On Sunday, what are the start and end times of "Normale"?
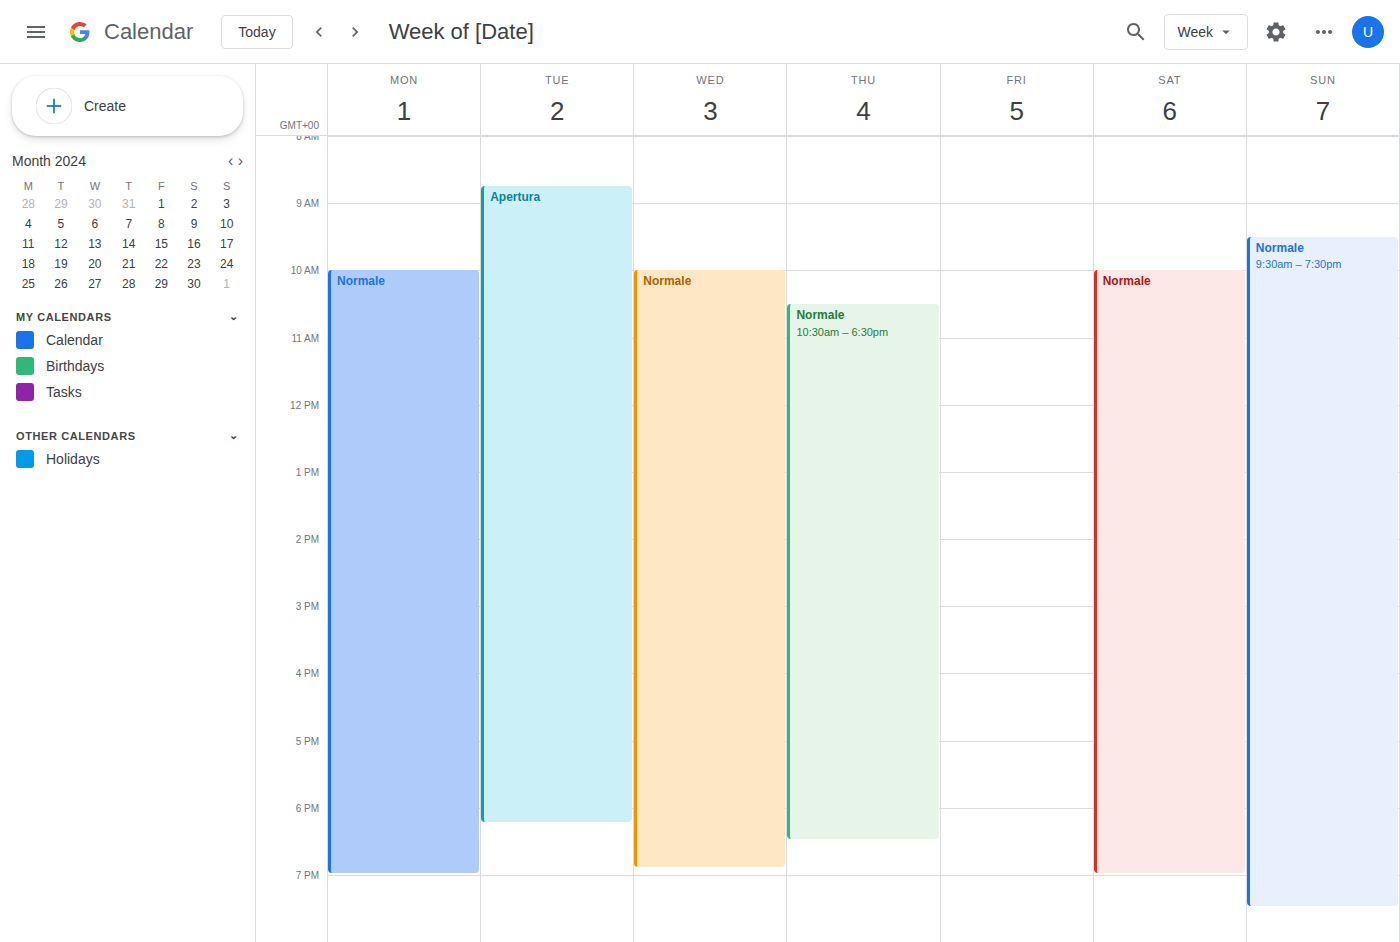
9:30 AM to 7:30 PM